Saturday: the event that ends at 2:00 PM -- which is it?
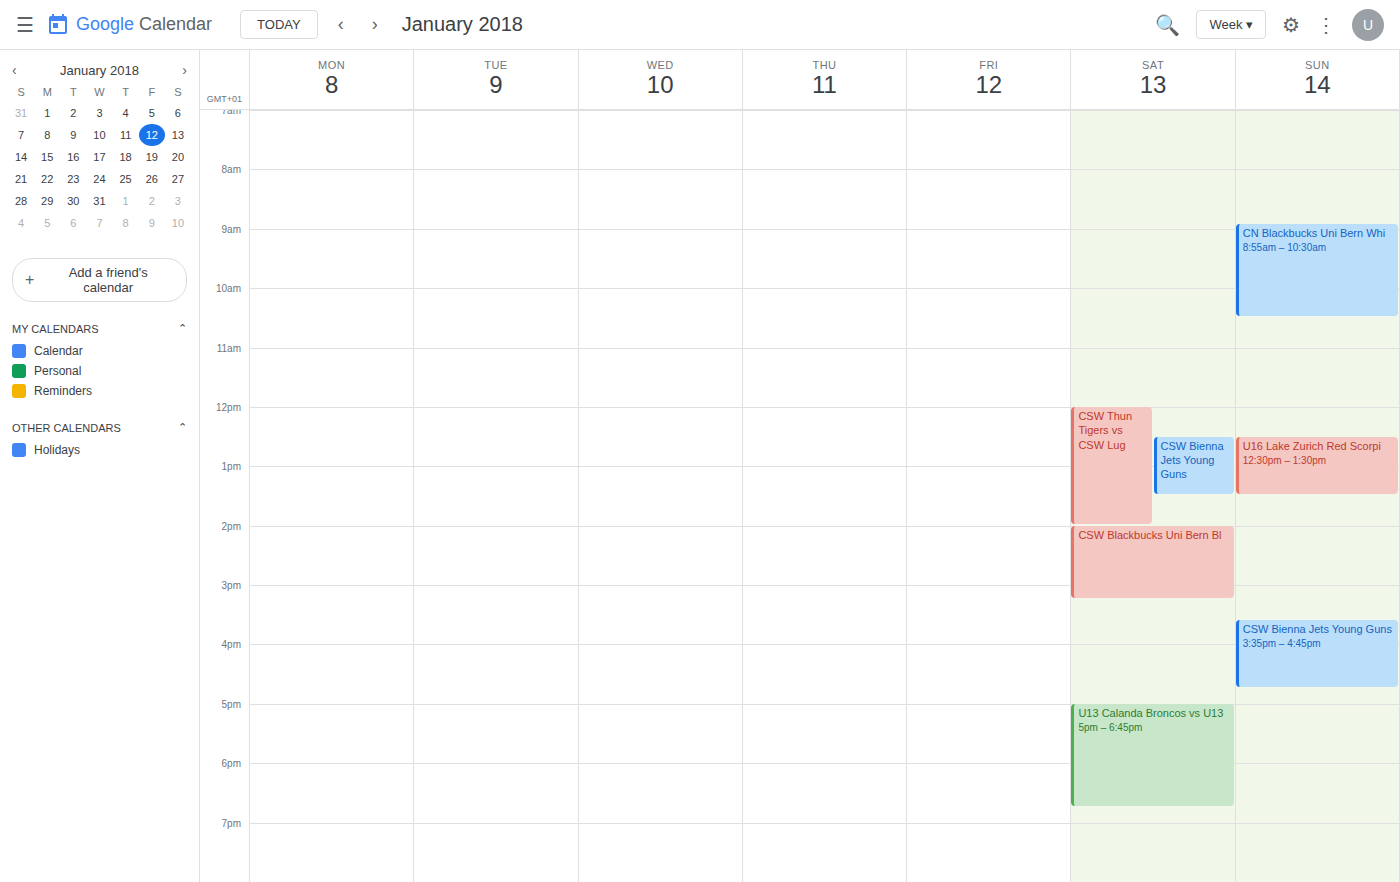
"CSW Thun Tigers vs CSW Lug"